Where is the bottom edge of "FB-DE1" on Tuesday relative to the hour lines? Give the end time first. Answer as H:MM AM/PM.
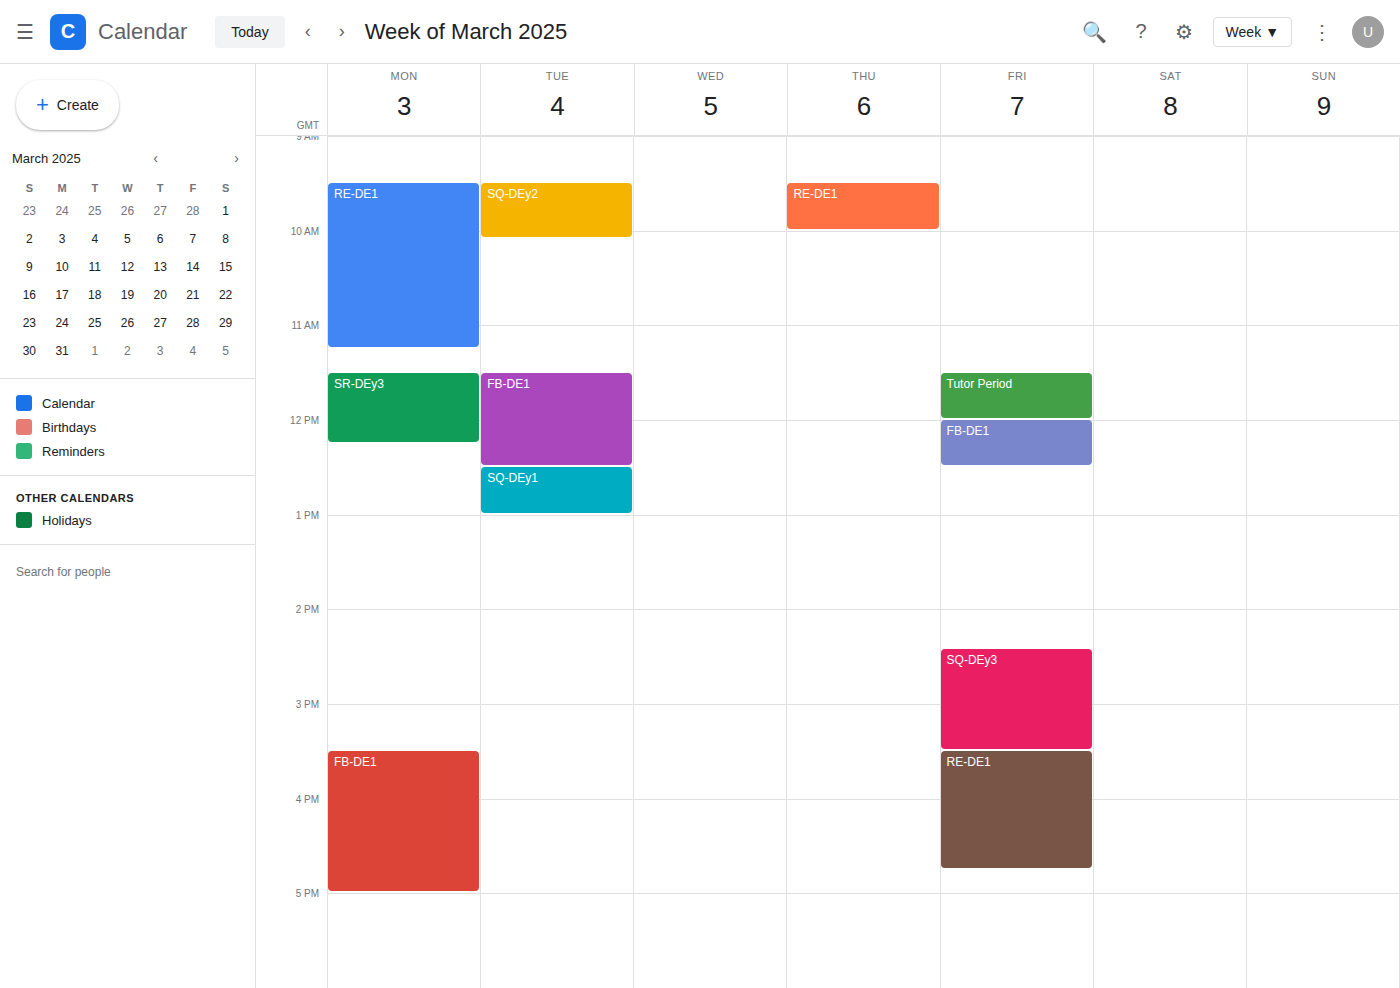
12:30 PM -- halfway between the 12 PM and 1 PM lines.